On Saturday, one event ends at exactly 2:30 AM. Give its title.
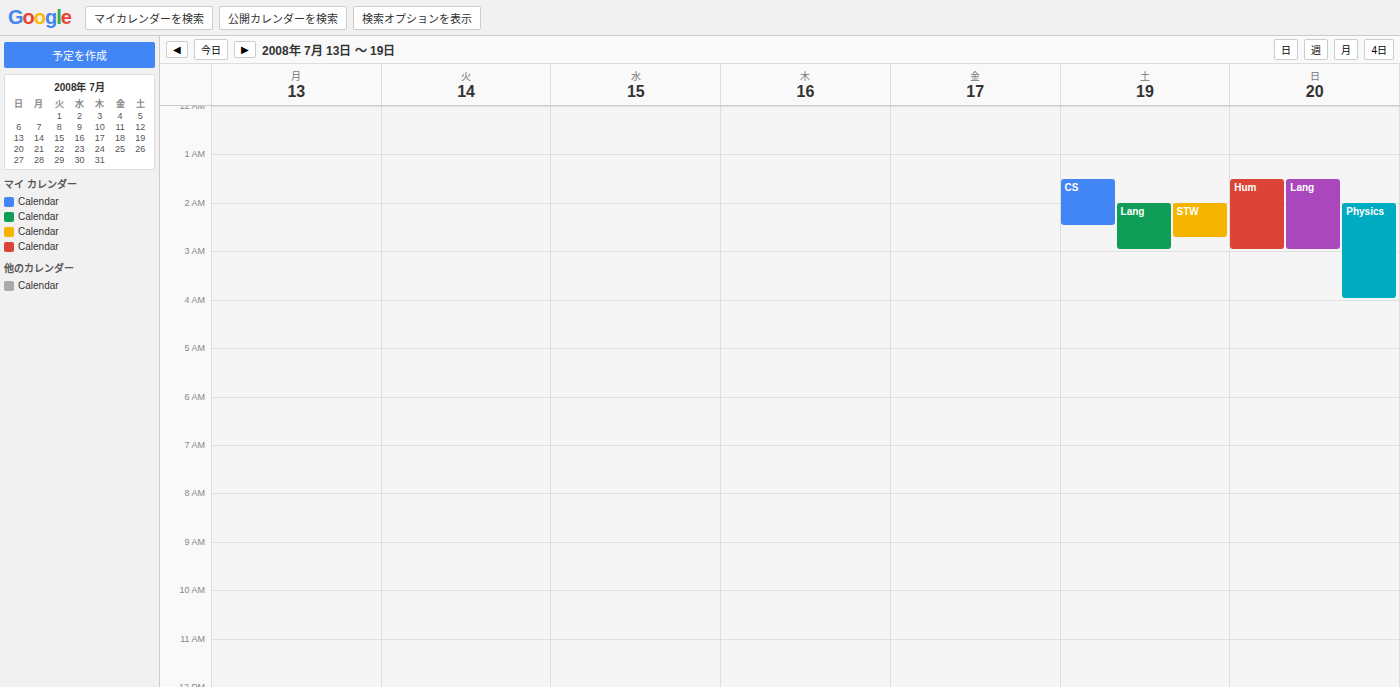
"CS"